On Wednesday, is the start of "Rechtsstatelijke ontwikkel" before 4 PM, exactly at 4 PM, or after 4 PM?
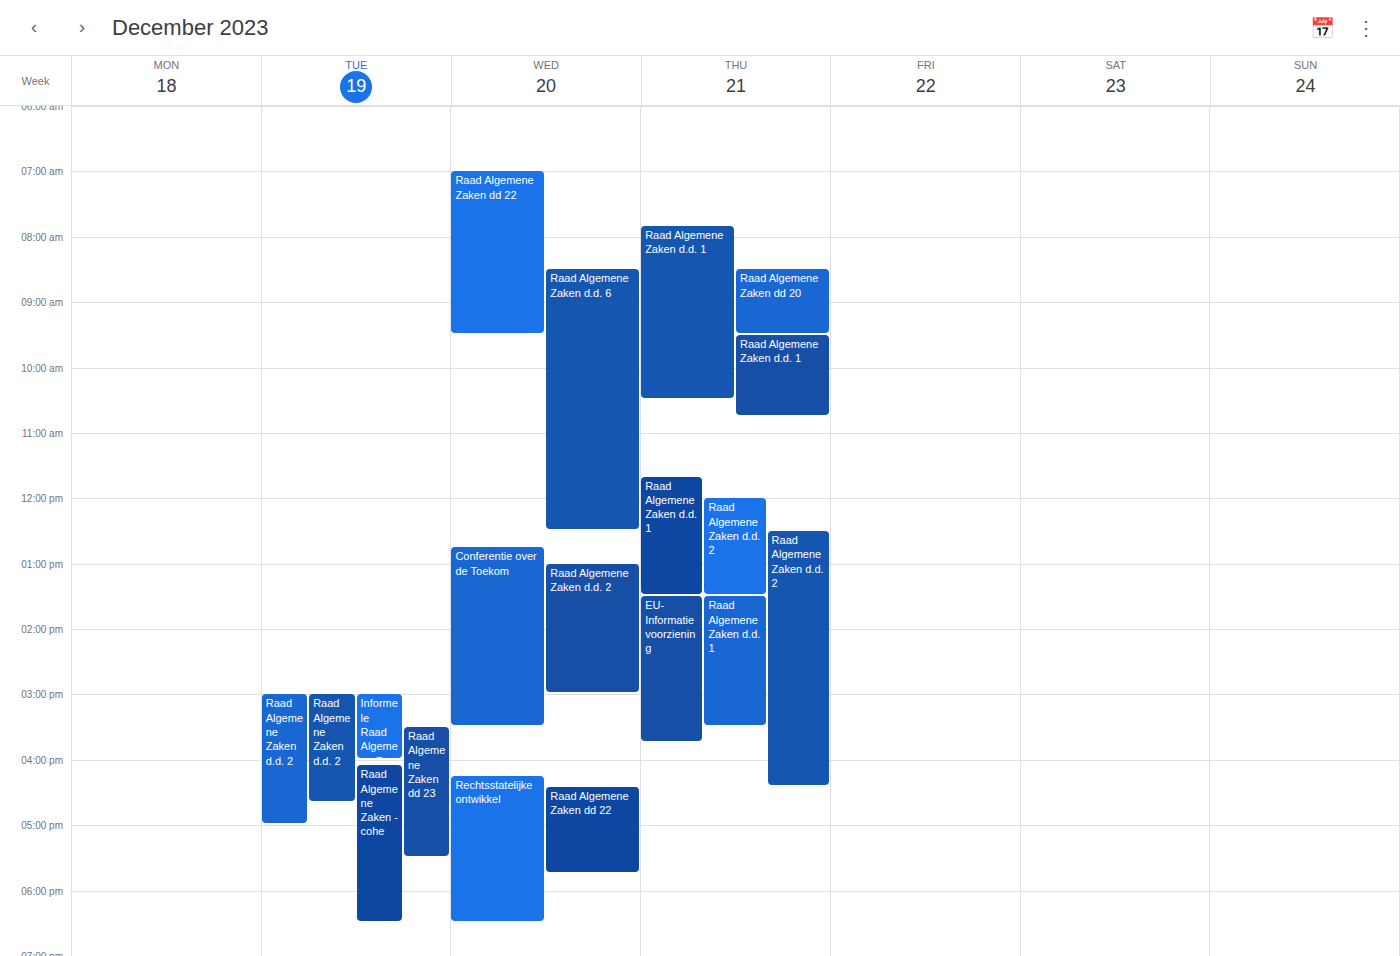
4:15 PM -- after 4 PM, 15 minutes below the 4 PM line.